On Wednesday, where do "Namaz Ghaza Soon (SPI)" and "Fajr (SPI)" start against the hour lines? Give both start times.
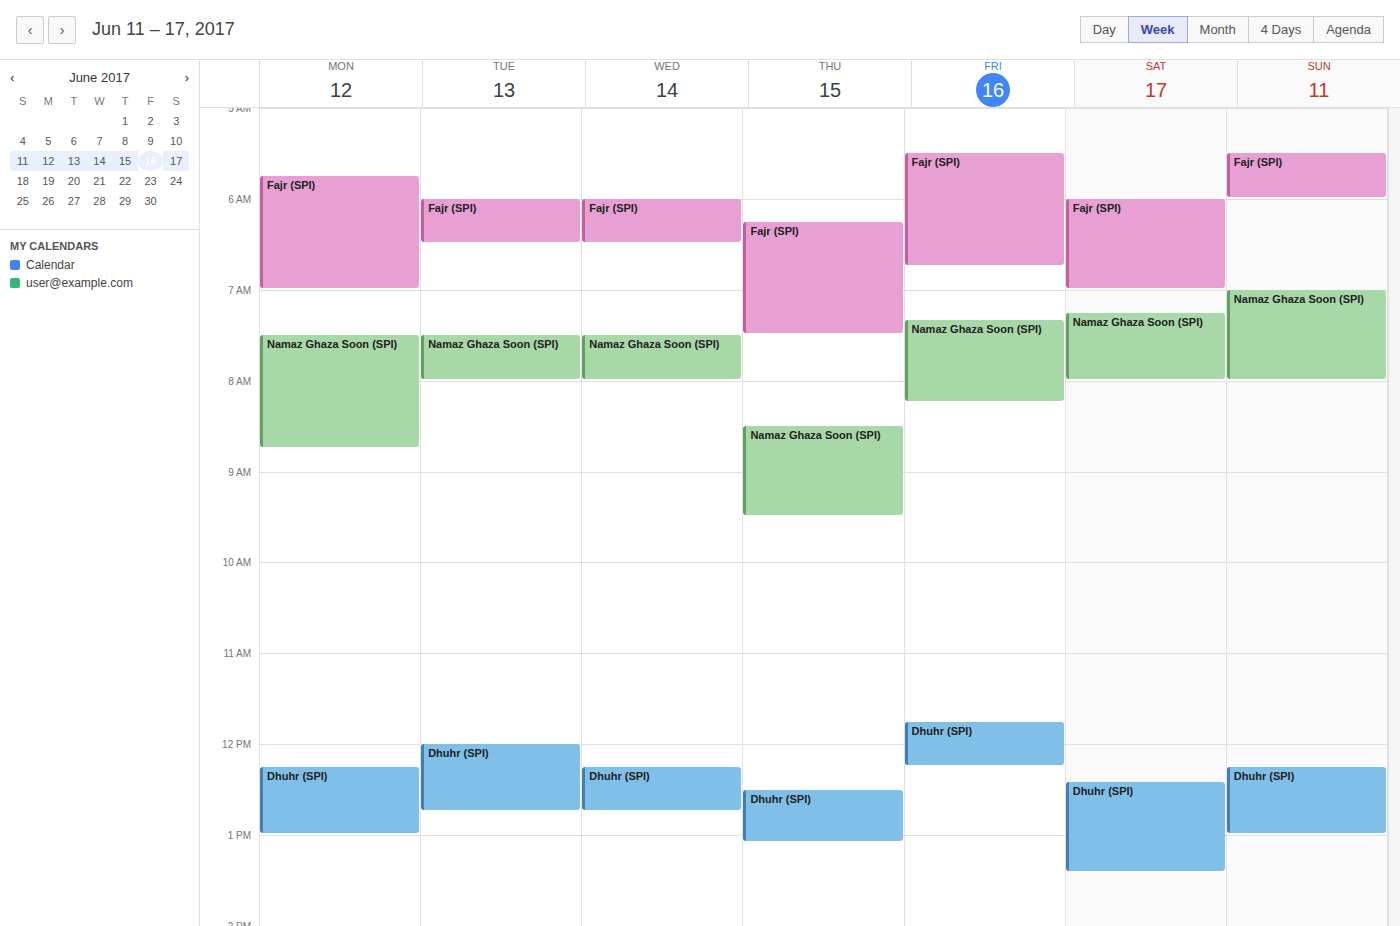
"Namaz Ghaza Soon (SPI)": 7:30 AM, halfway between the 7 AM and 8 AM lines. "Fajr (SPI)": 6:00 AM, exactly on the 6 AM line.